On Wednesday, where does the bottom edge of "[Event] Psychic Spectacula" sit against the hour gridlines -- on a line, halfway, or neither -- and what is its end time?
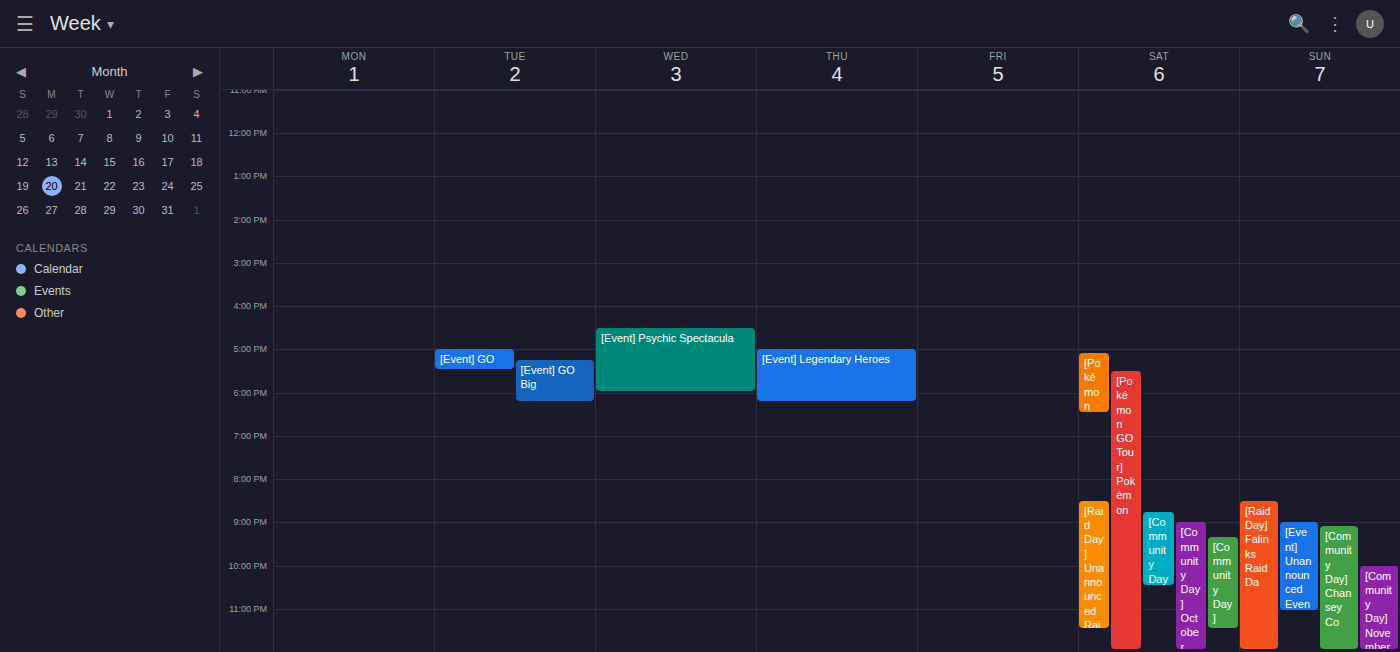
6:00 PM -- exactly on the 6 PM line.